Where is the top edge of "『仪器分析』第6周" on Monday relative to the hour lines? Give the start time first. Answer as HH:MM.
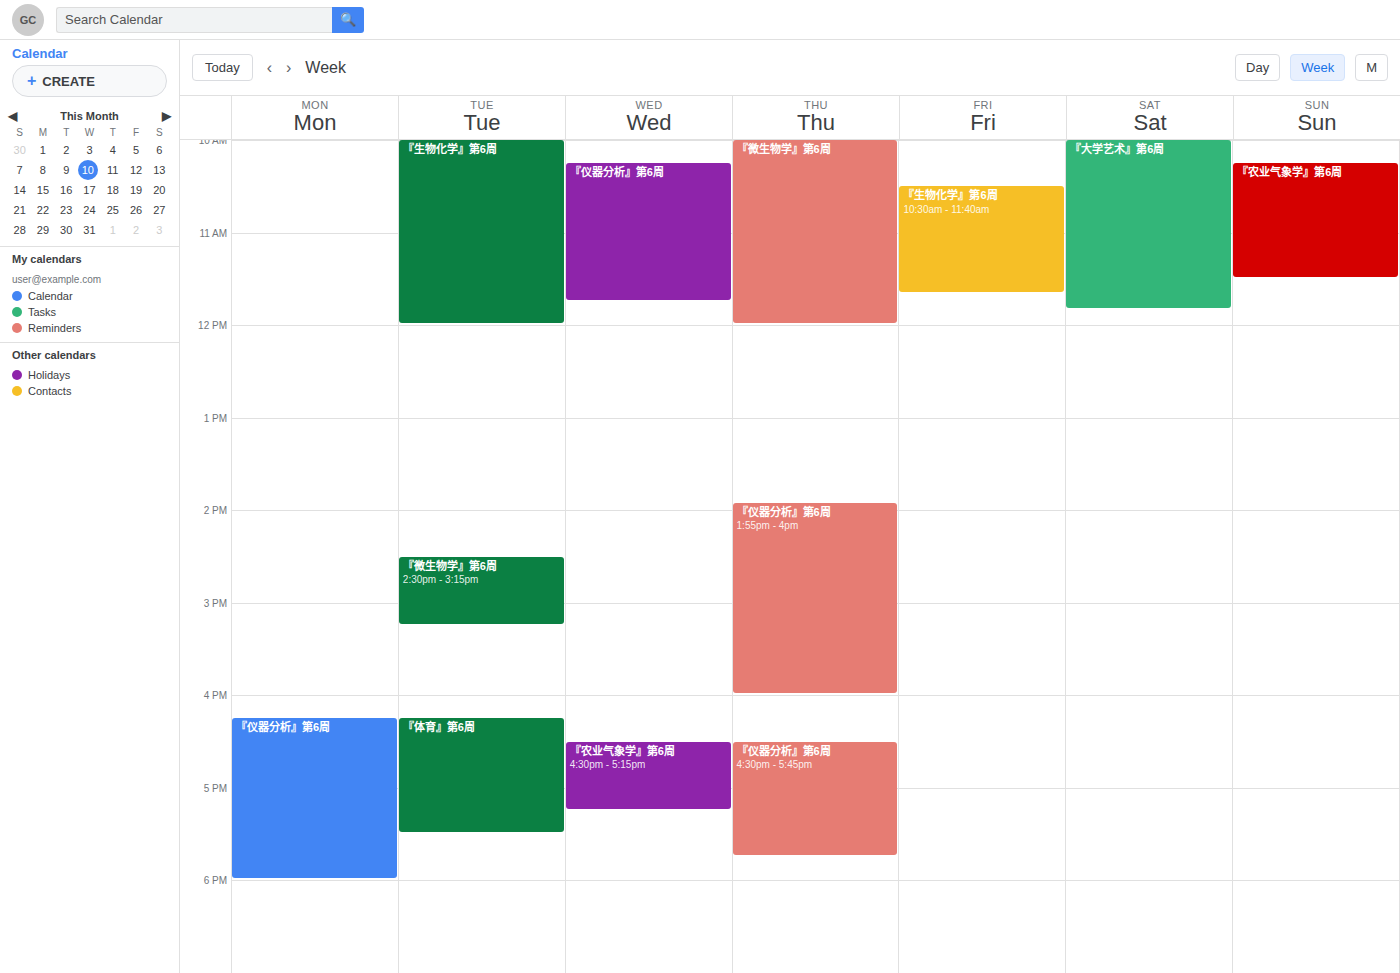
16:15 -- neither: a quarter of the way from the 16:00 line to the 17:00 line.